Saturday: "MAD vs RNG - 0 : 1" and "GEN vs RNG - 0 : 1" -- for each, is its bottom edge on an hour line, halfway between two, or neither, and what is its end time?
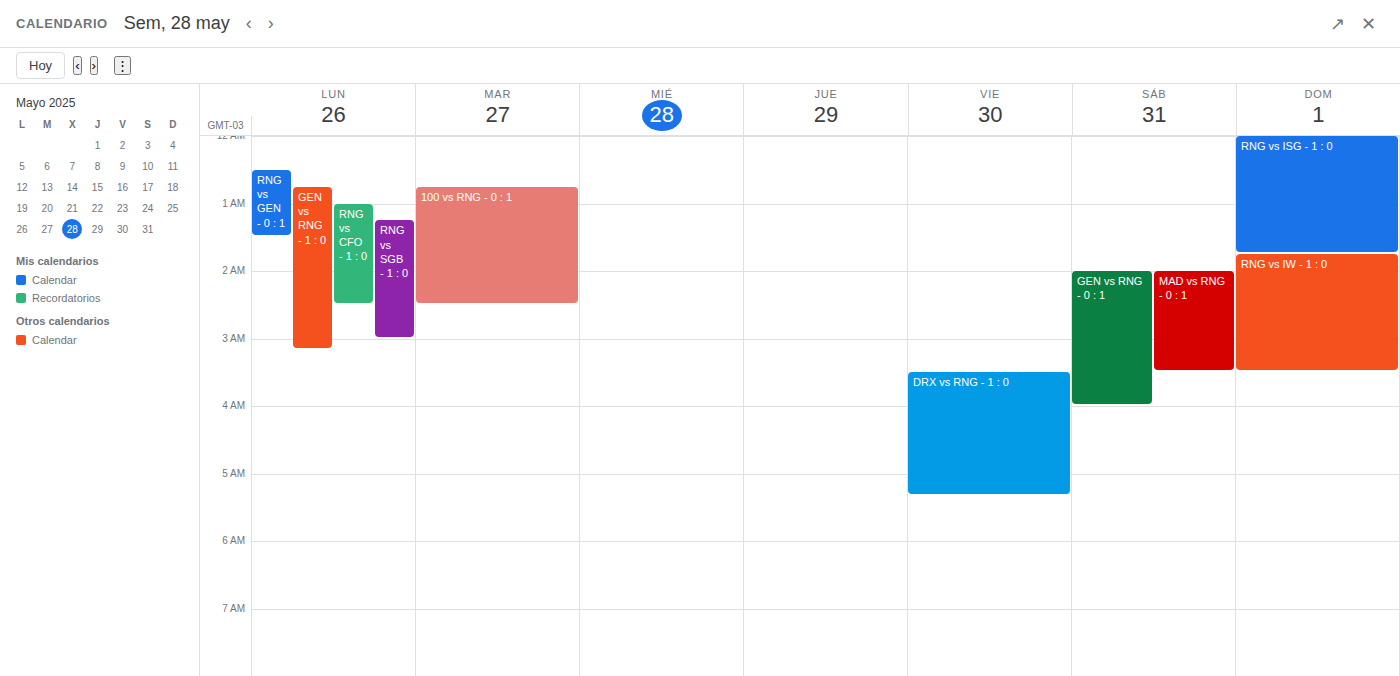
"MAD vs RNG - 0 : 1": 03:30, halfway between the 03:00 and 04:00 lines. "GEN vs RNG - 0 : 1": 04:00, exactly on the 04:00 line.